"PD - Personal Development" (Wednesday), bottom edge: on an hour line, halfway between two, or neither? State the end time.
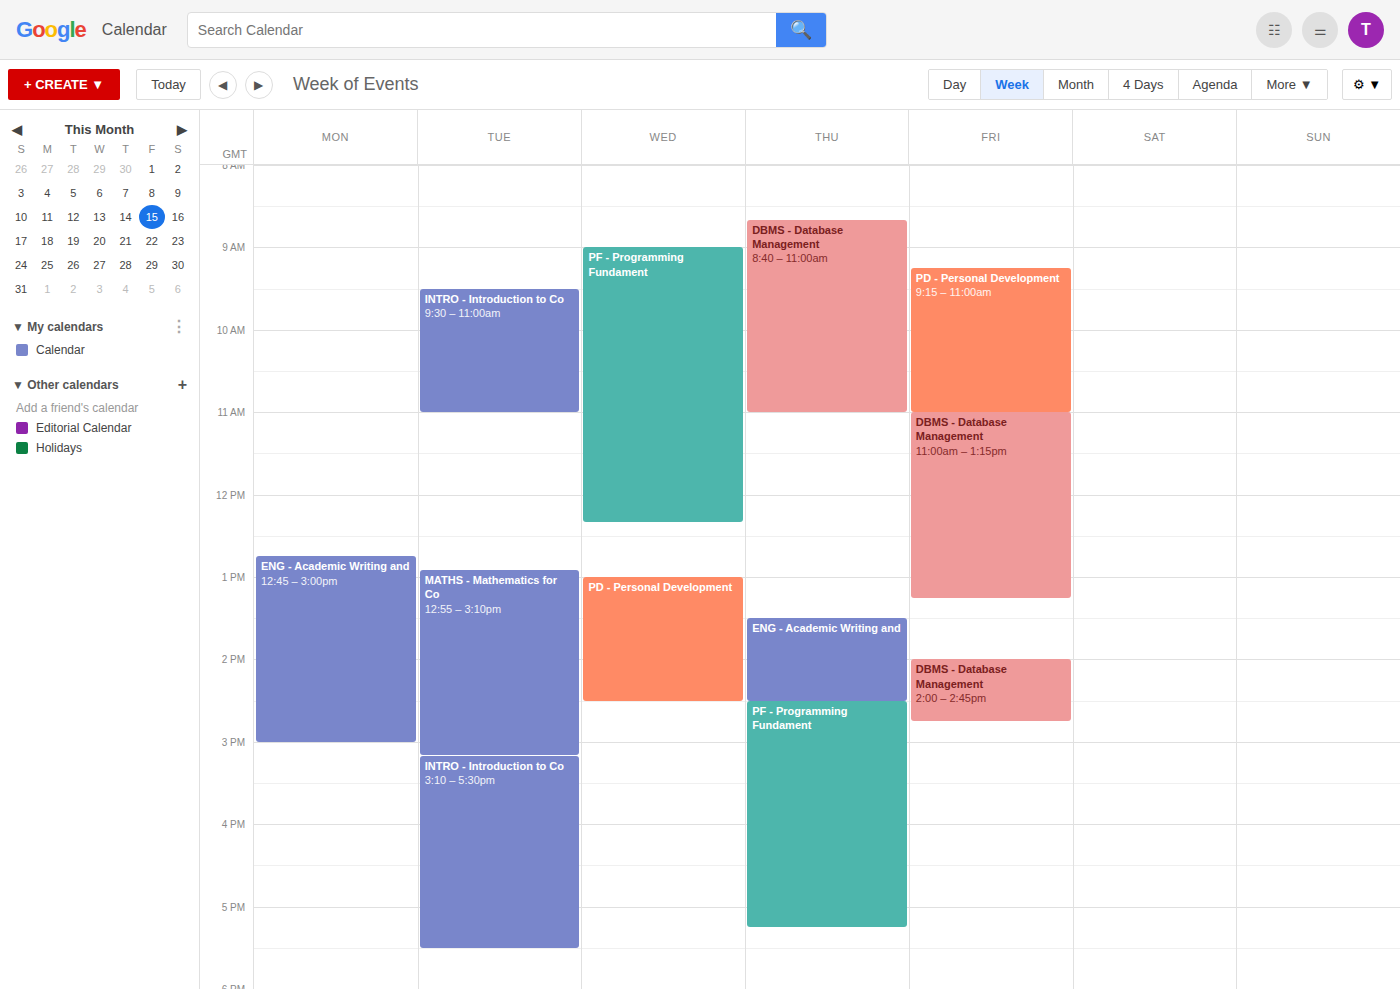
2:30 PM -- halfway between the 2 PM and 3 PM lines.